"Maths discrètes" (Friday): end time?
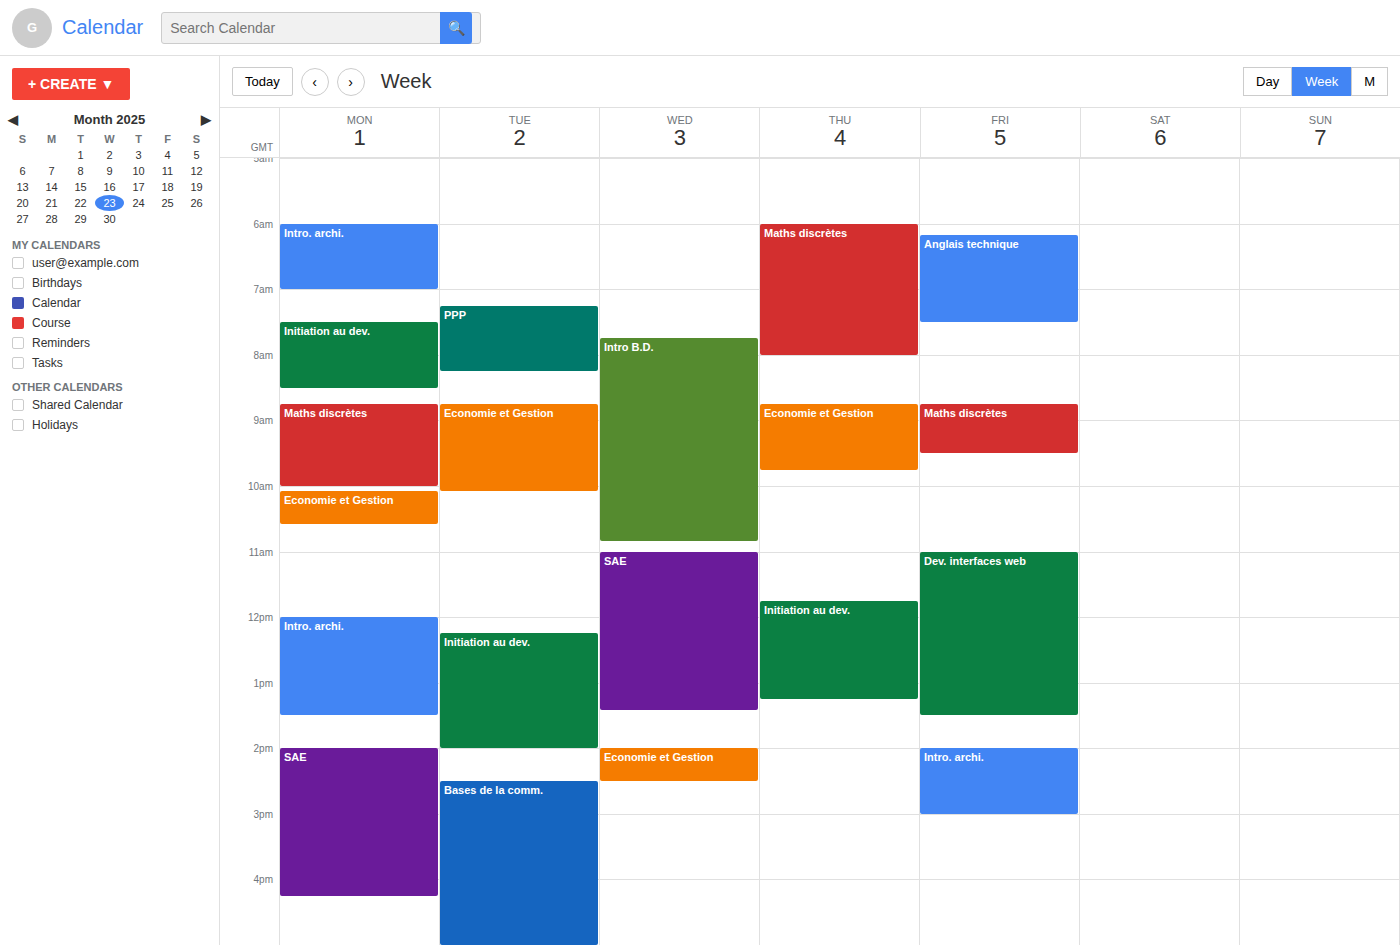
9:30 AM